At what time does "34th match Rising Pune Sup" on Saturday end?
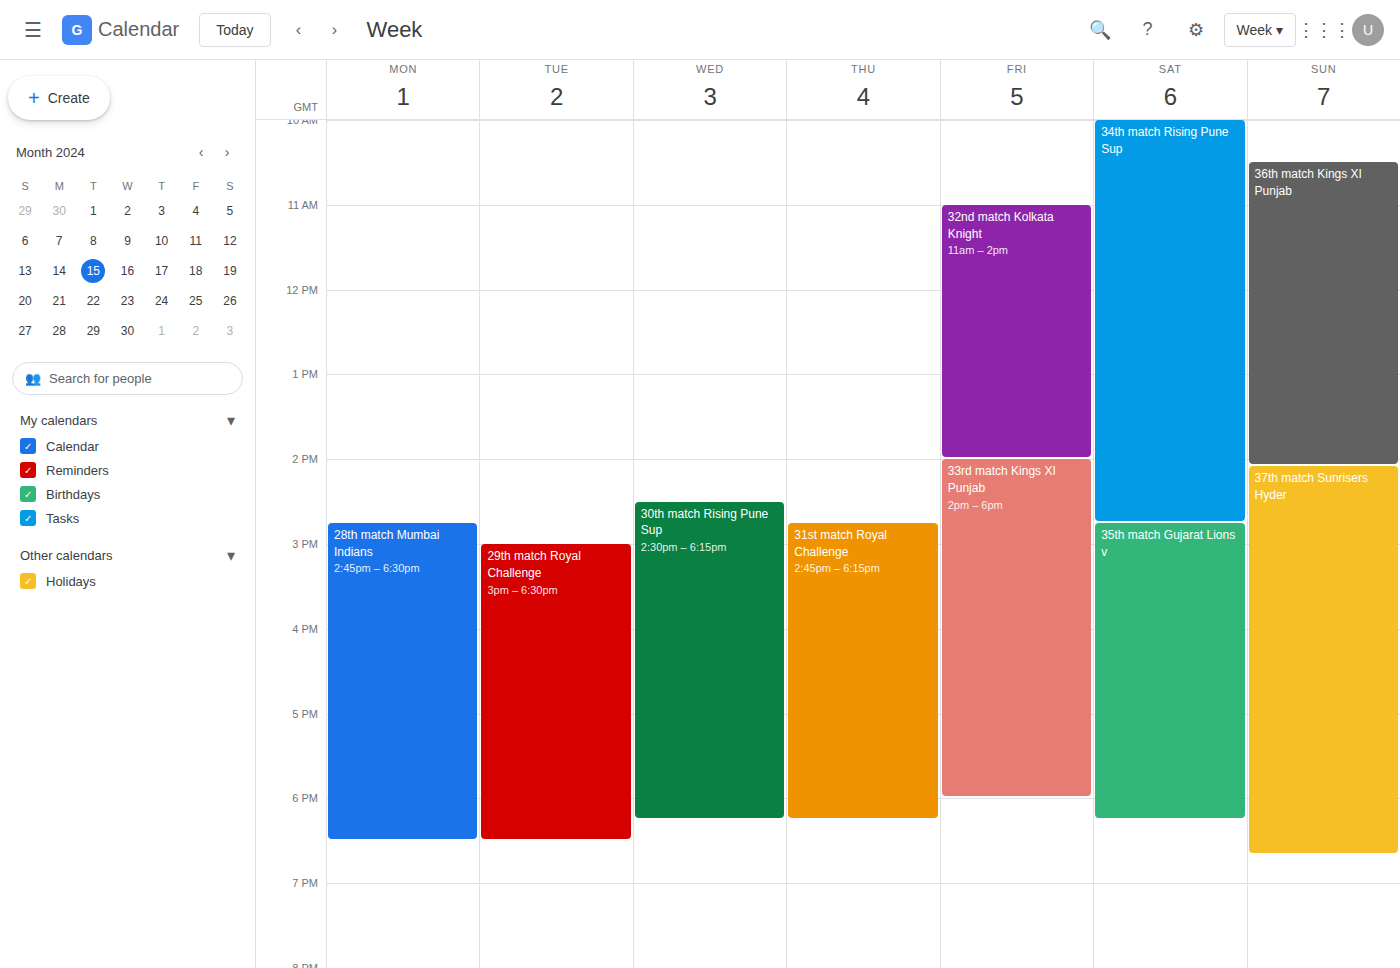
2:45 PM